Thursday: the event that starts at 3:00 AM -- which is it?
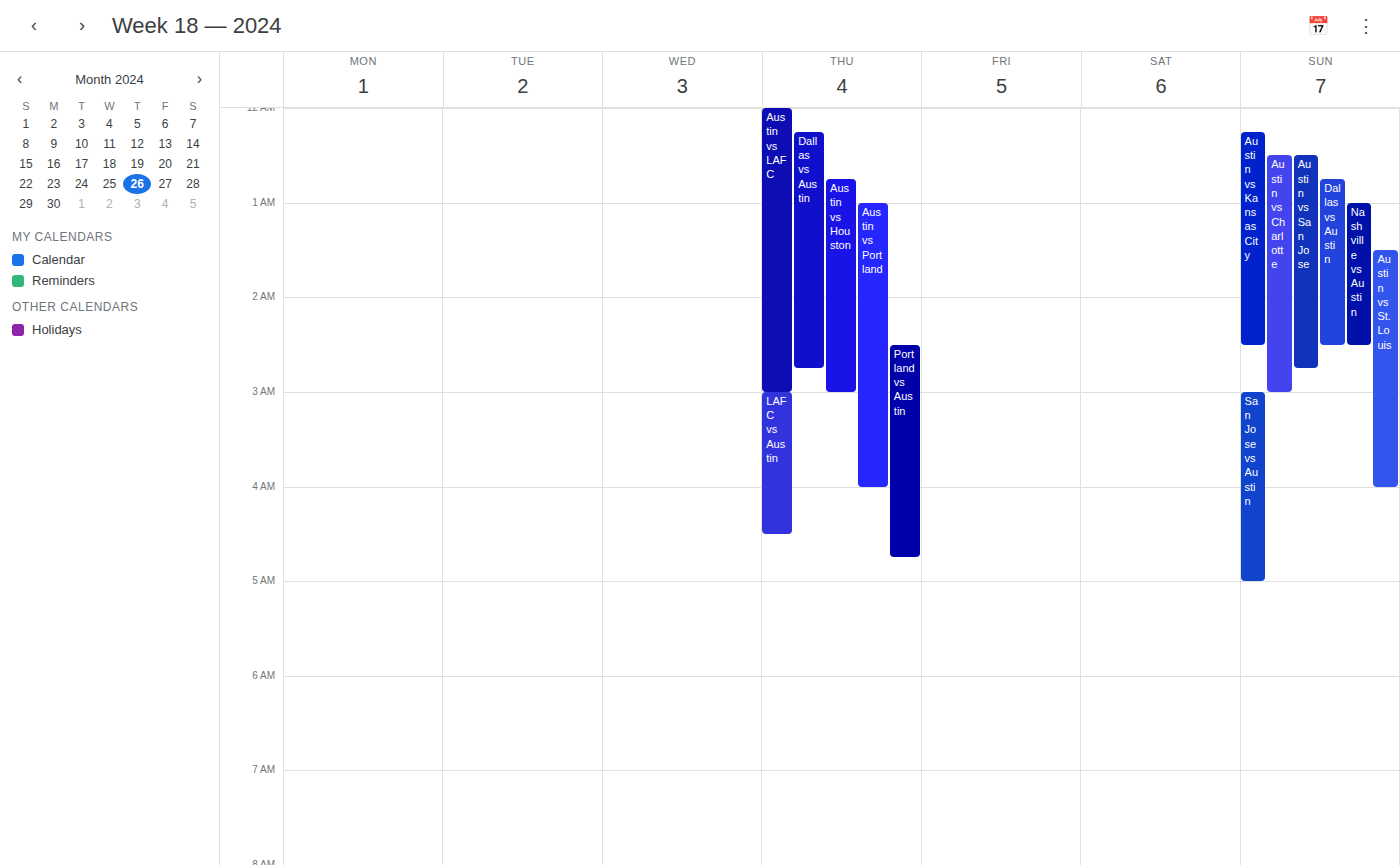
"LAFC vs Austin"